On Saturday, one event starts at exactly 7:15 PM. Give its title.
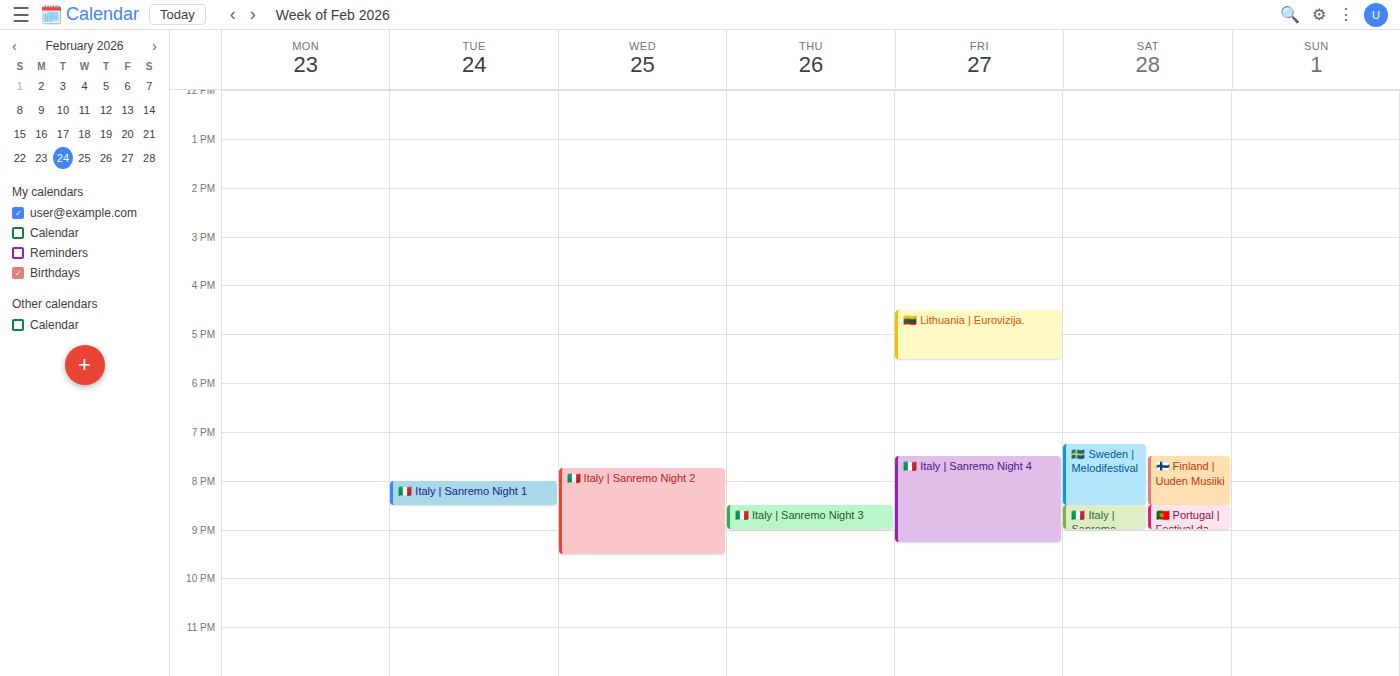
"🇸🇪 Sweden | Melodifestival"